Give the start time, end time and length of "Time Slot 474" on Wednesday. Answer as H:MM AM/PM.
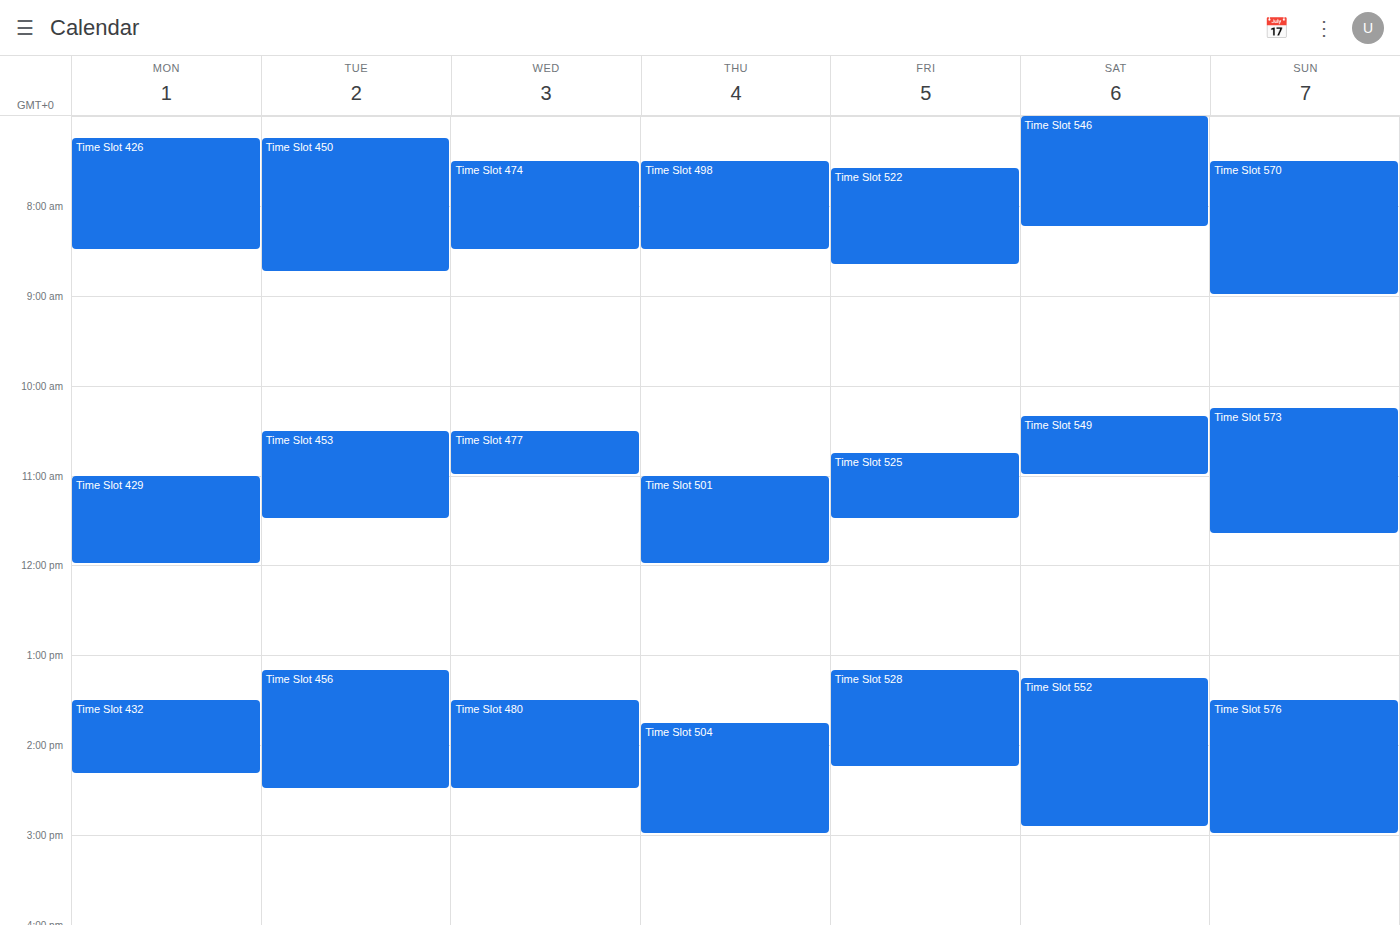
7:30 AM to 8:30 AM, 1 hour